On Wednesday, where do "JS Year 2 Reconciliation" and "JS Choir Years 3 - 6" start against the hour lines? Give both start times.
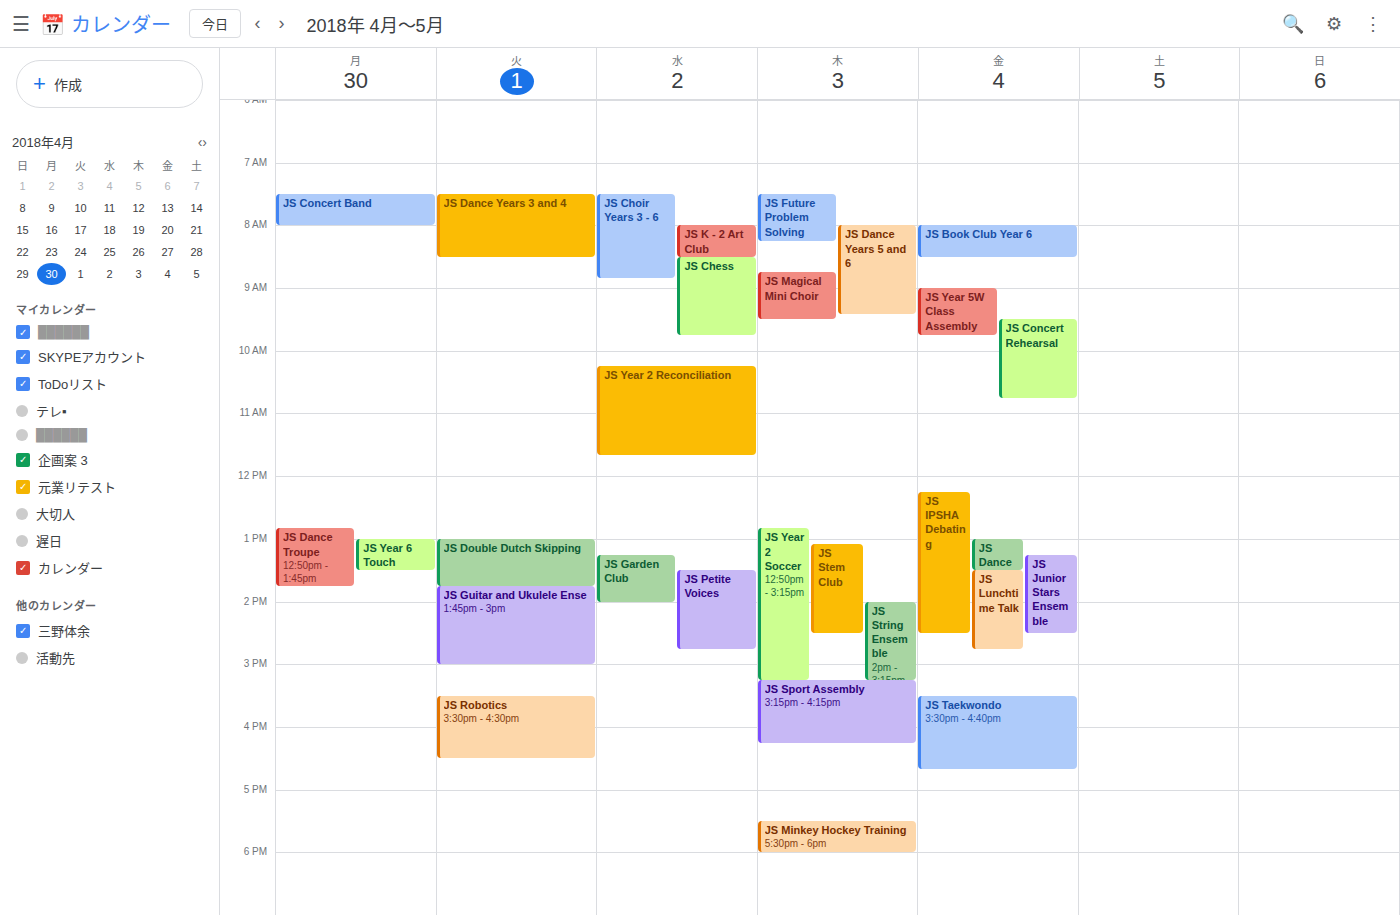
"JS Year 2 Reconciliation": 10:15 AM, neither: a quarter of the way from the 10 AM line to the 11 AM line. "JS Choir Years 3 - 6": 7:30 AM, halfway between the 7 AM and 8 AM lines.